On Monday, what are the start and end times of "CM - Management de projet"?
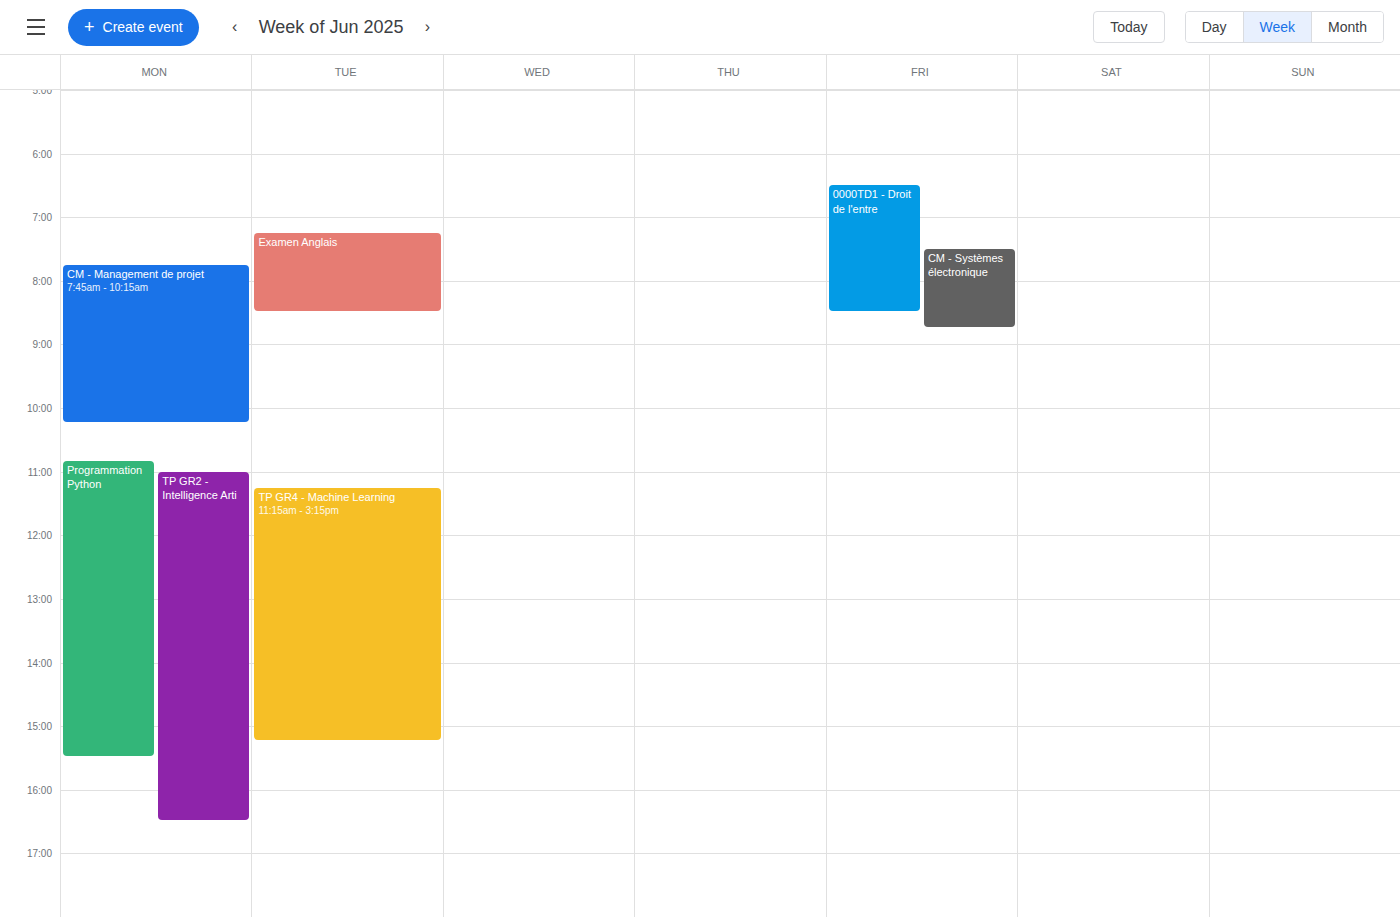
07:45 to 10:15